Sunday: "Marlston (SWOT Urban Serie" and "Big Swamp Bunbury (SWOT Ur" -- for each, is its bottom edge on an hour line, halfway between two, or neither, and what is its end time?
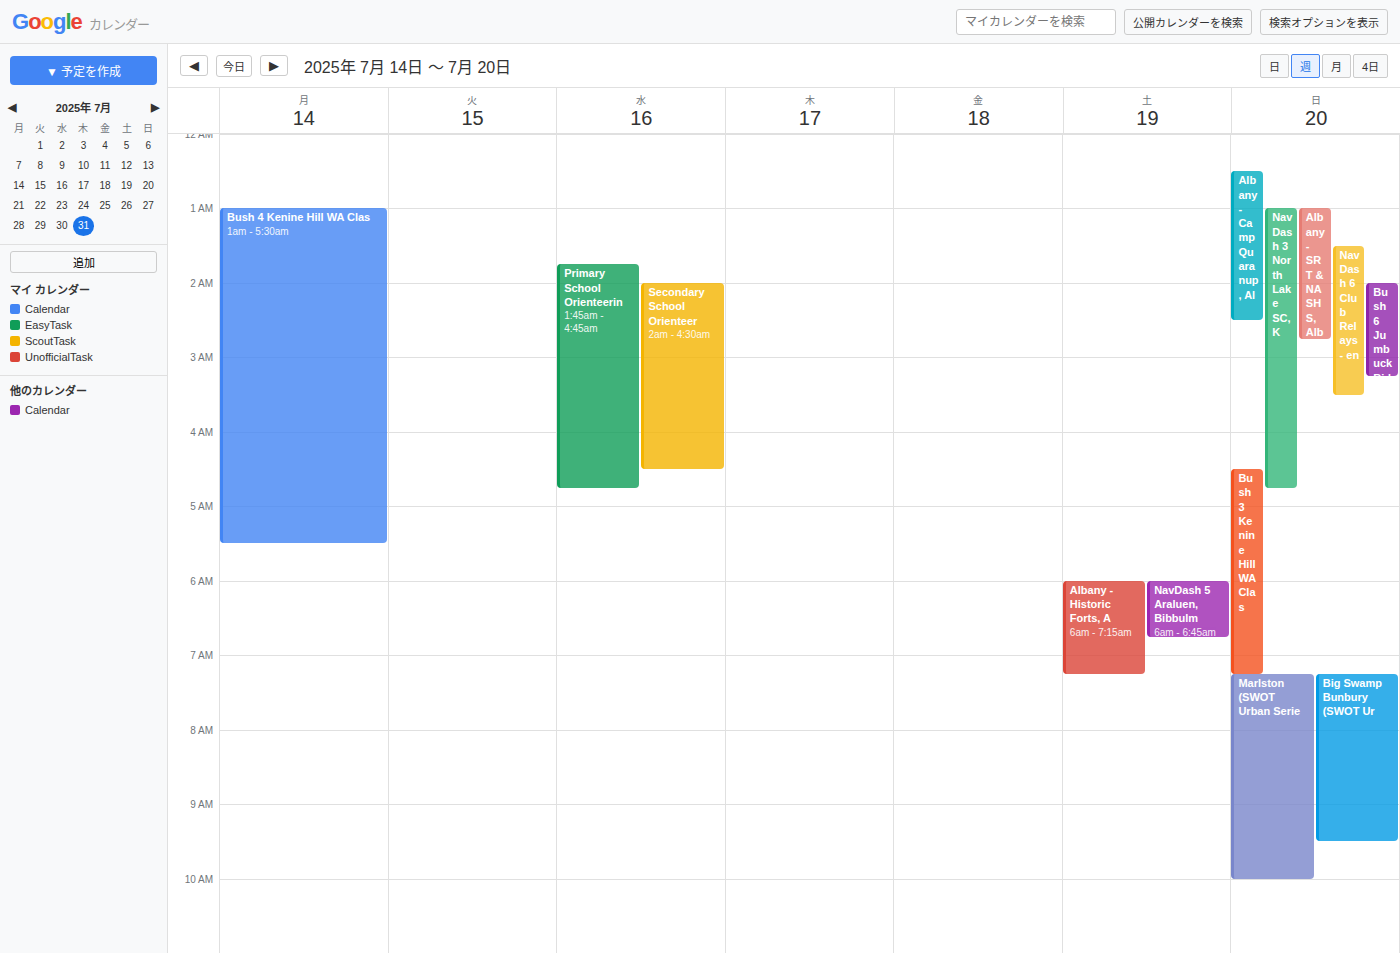
"Marlston (SWOT Urban Serie": 10:00 AM, exactly on the 10 AM line. "Big Swamp Bunbury (SWOT Ur": 9:30 AM, halfway between the 9 AM and 10 AM lines.